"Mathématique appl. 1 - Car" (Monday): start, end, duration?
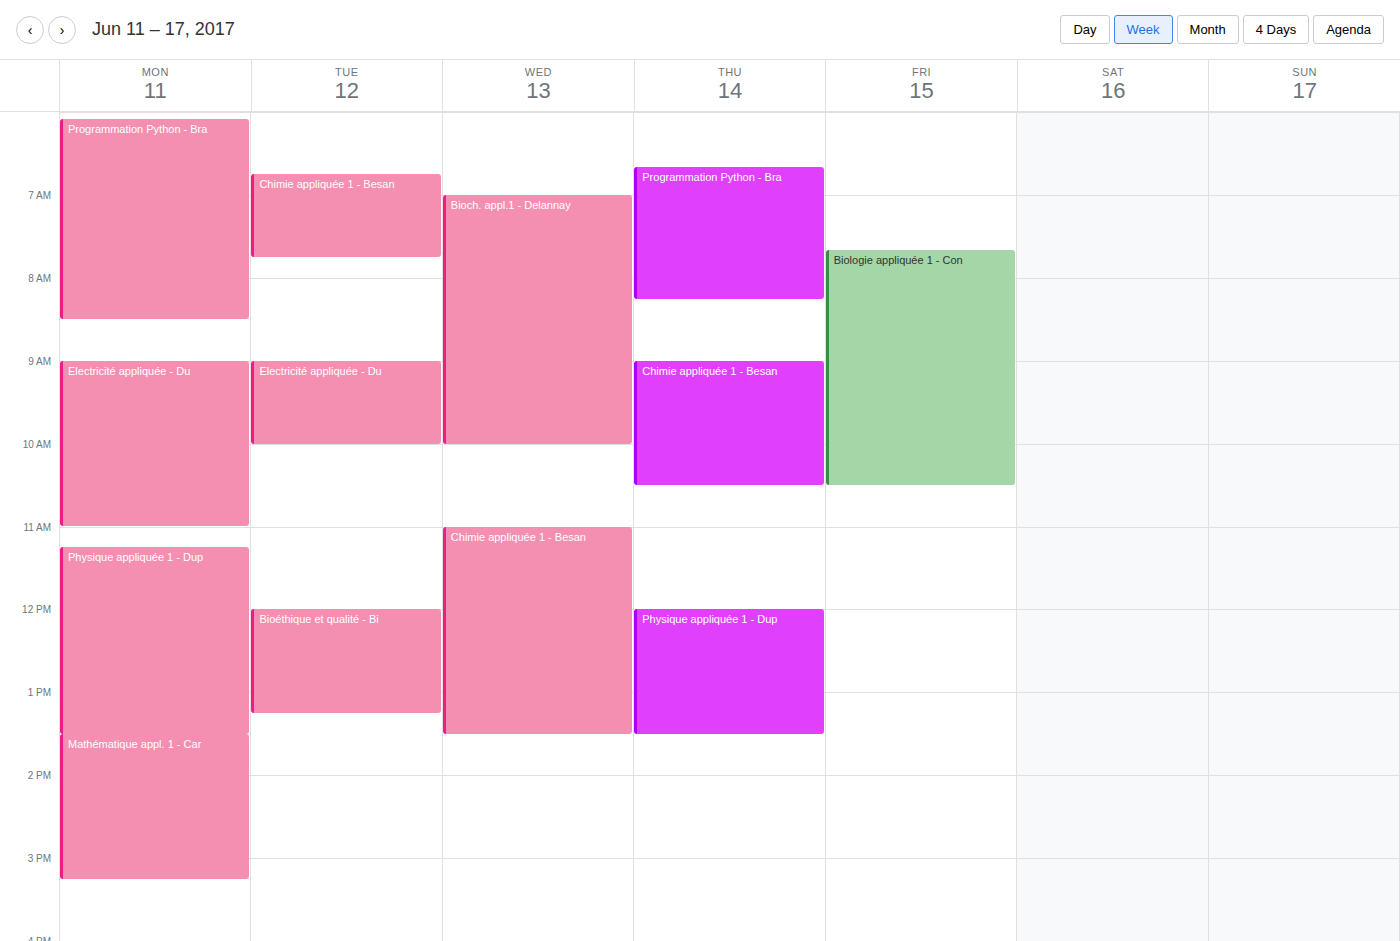
1:30 PM to 3:15 PM, 1 hour 45 minutes